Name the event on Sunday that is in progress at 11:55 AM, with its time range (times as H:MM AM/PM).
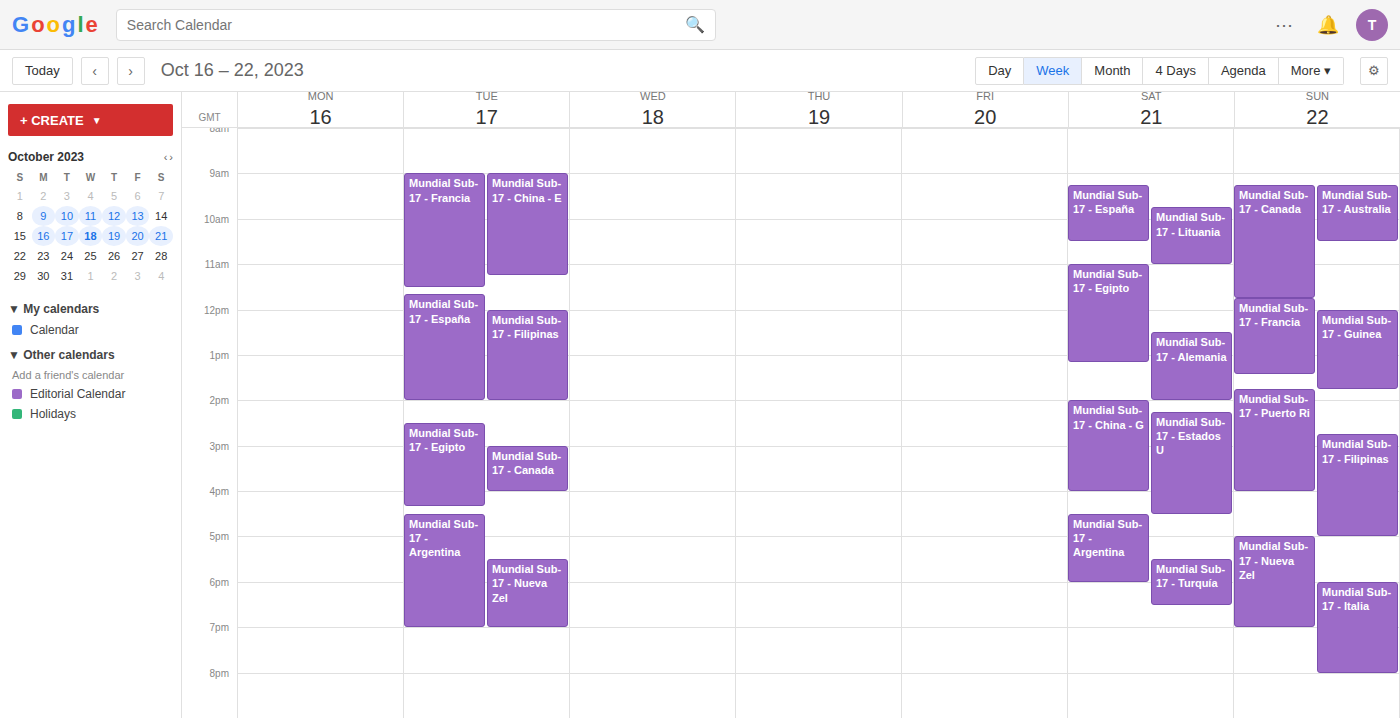
"Mundial Sub-17 - Francia", 11:45 AM to 1:25 PM